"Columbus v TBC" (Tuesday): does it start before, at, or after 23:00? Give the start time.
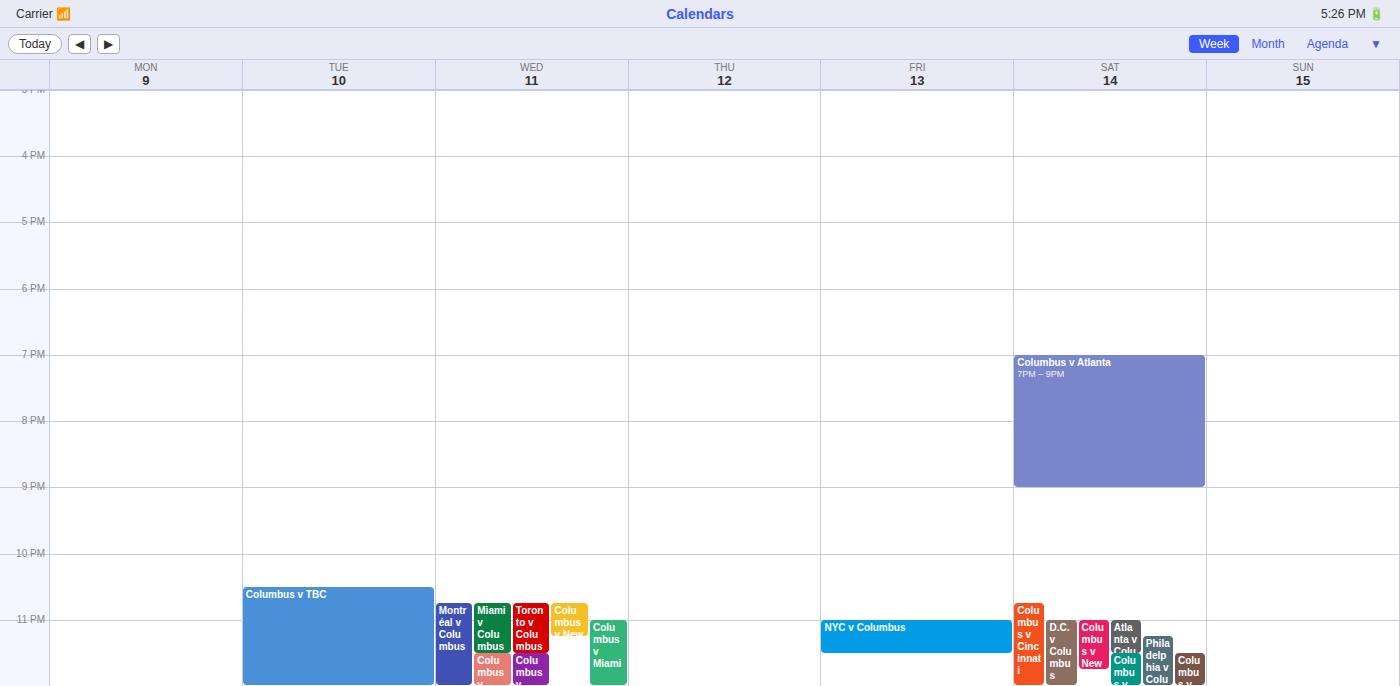
22:30 -- before 23:00, 30 minutes above the 23:00 line.